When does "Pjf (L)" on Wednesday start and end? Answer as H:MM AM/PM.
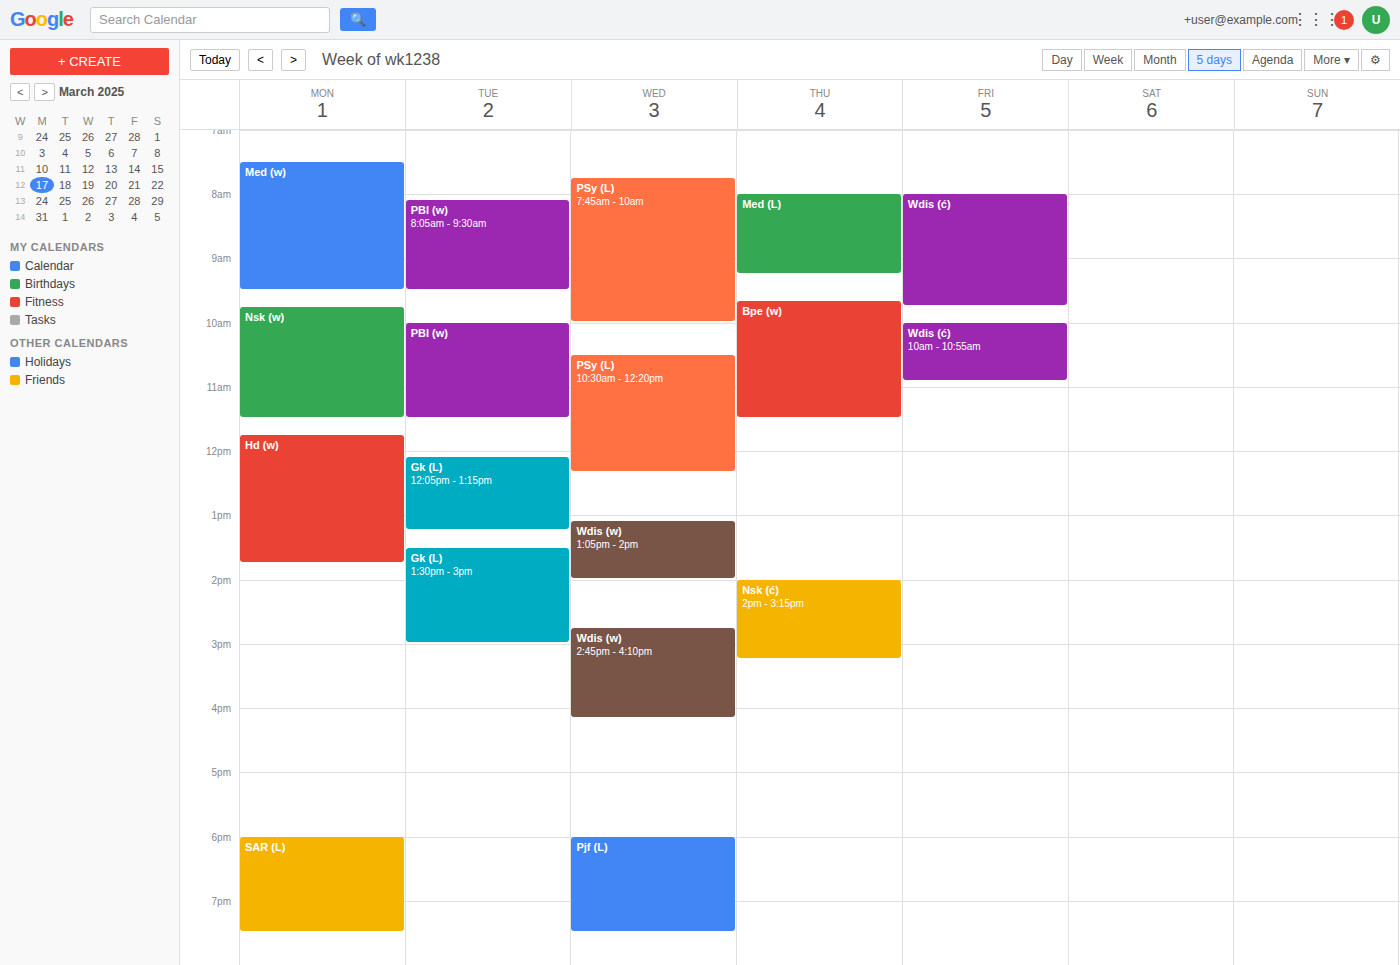
6:00 PM to 7:30 PM